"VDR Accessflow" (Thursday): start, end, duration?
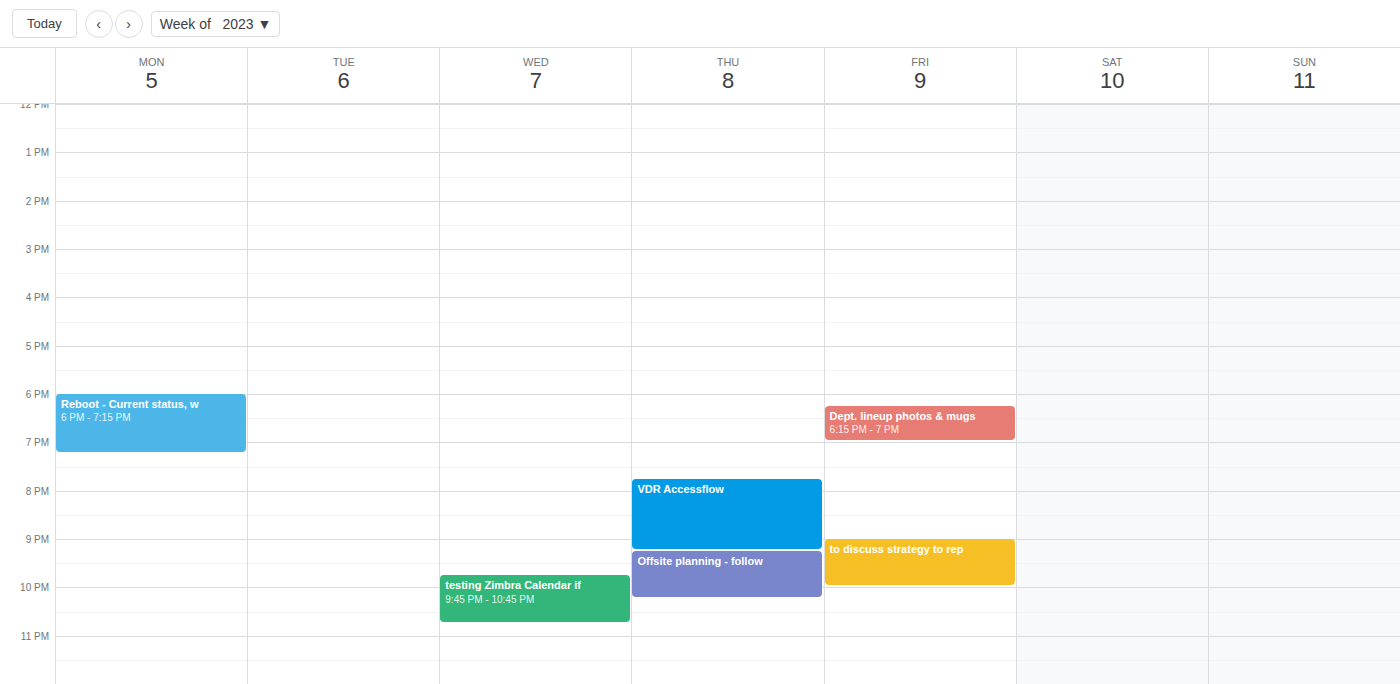
7:45 PM to 9:15 PM, 1 hour 30 minutes